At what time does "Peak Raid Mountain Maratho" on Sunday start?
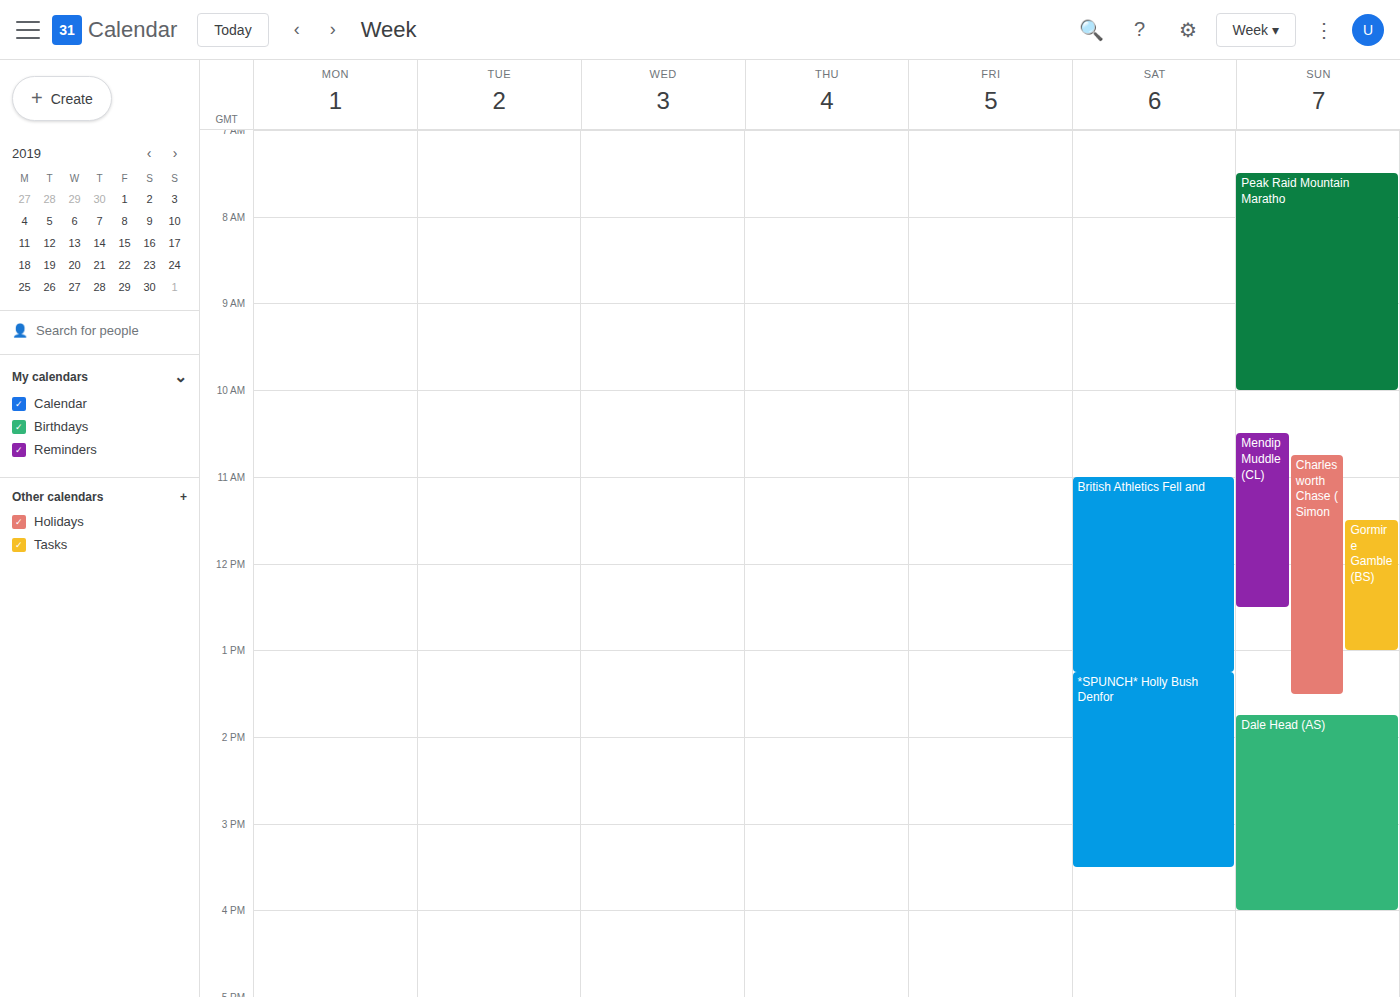
7:30 AM